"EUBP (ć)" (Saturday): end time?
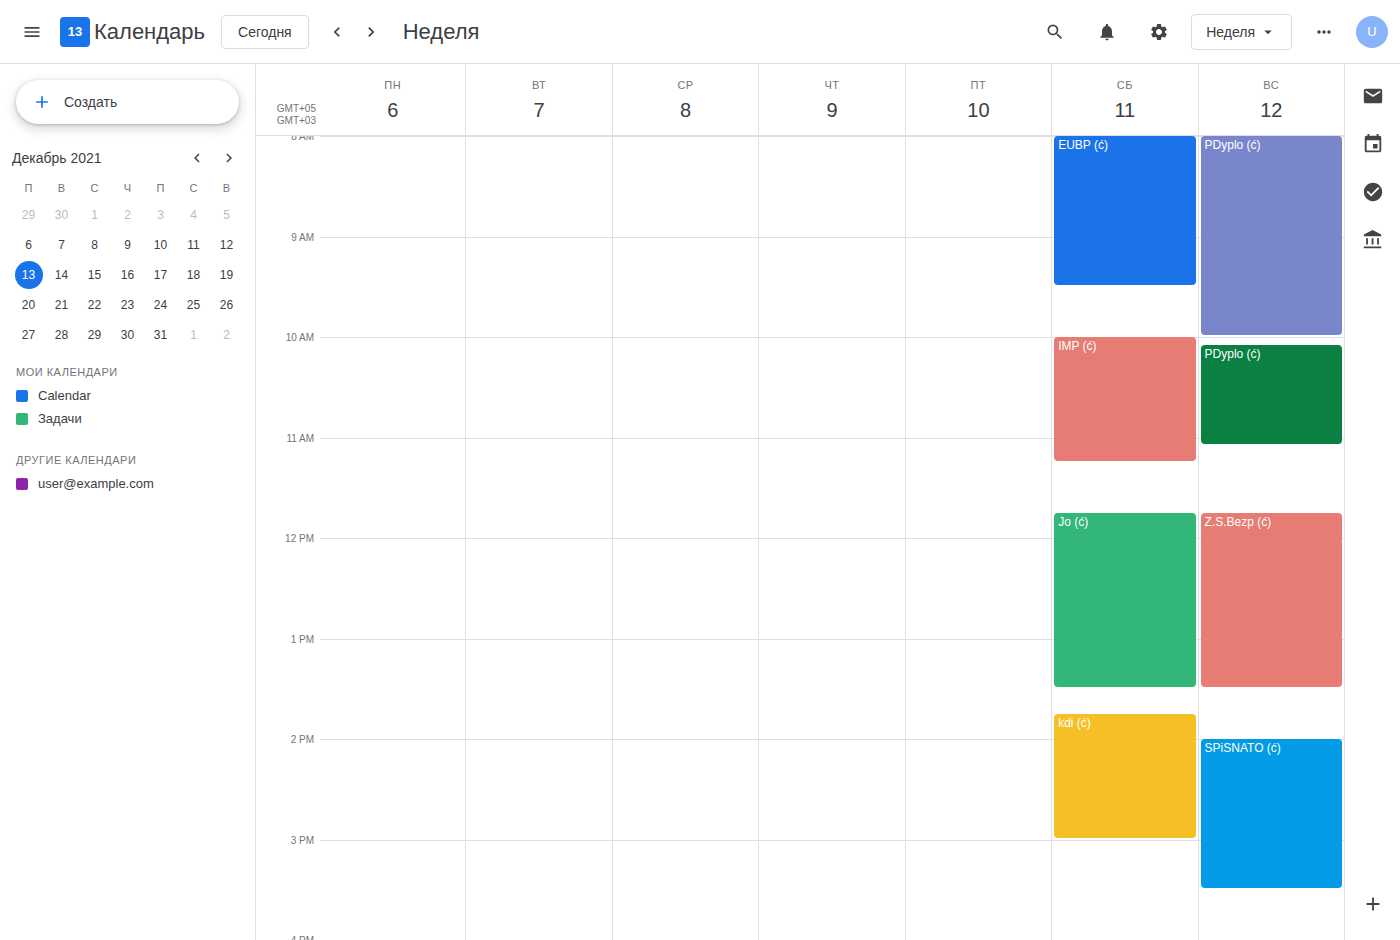
9:30 AM